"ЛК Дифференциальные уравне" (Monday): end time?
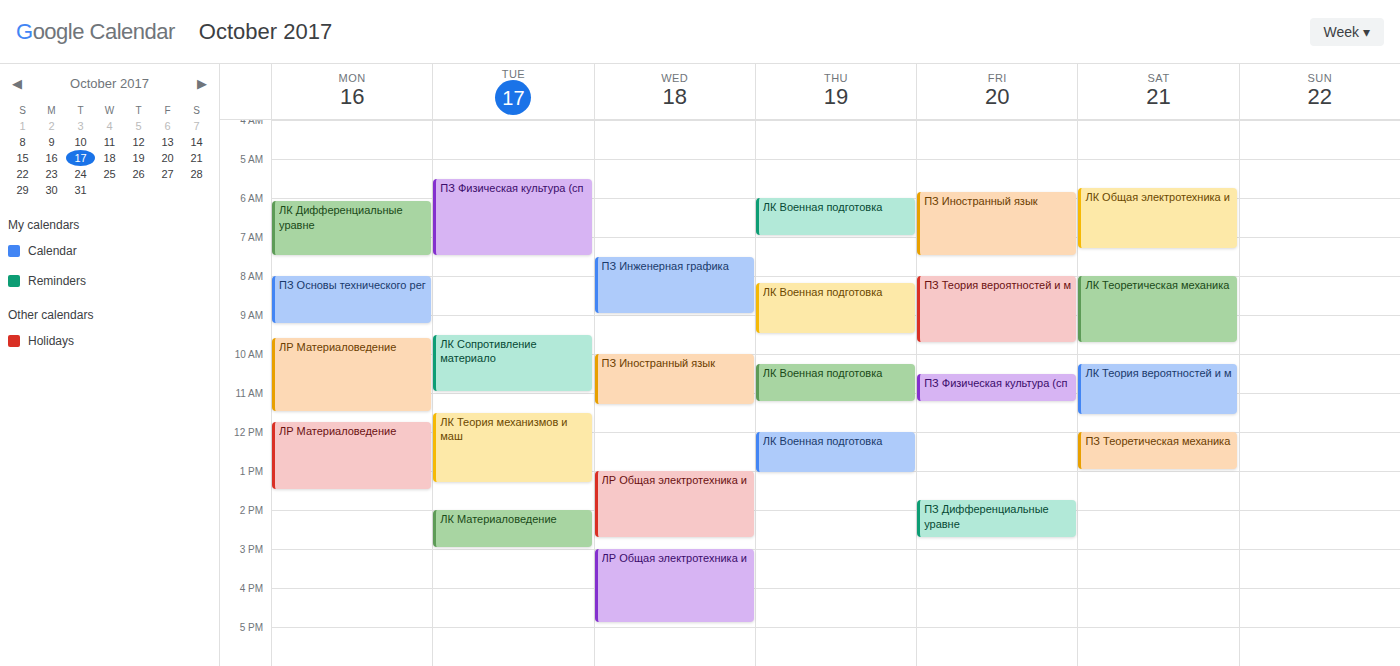
7:30 AM